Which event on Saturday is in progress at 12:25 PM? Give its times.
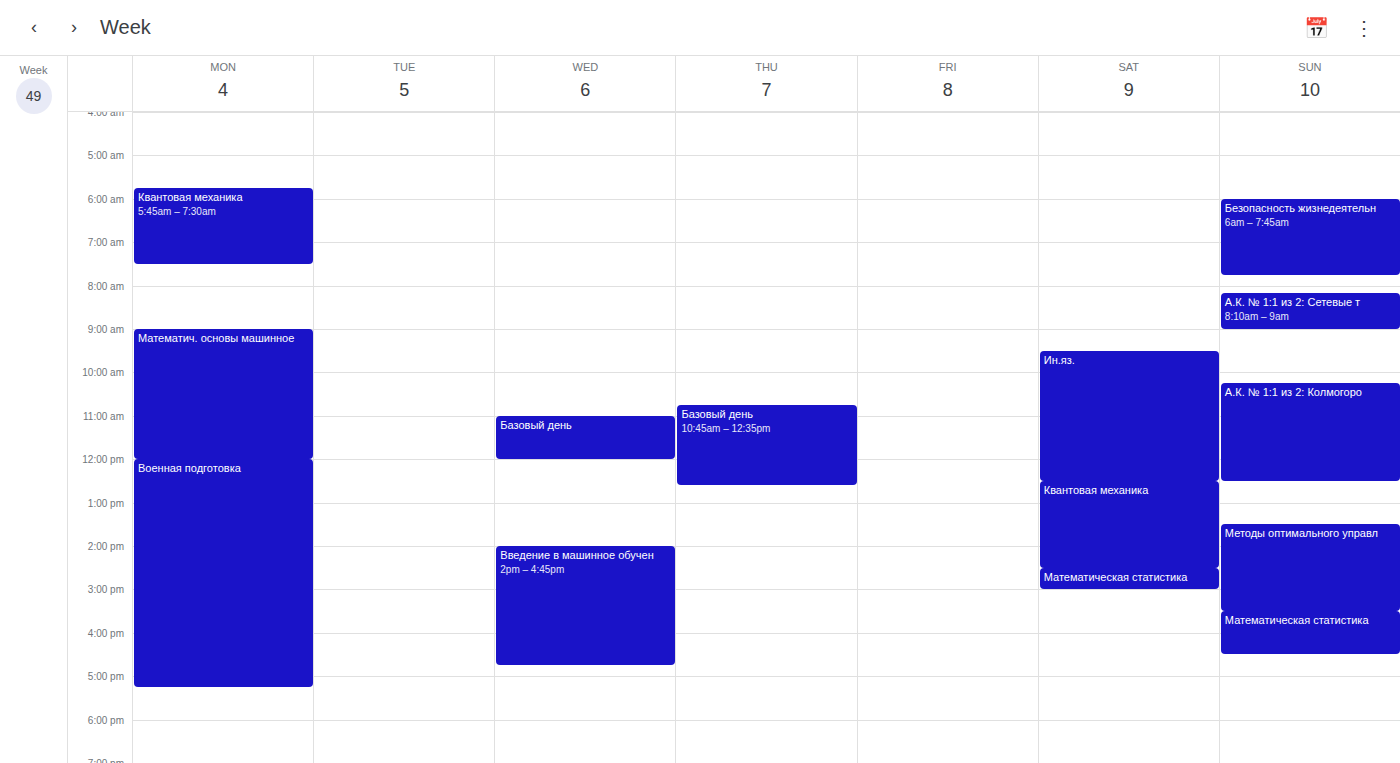
"Ин.яз.", 9:30 AM to 12:30 PM